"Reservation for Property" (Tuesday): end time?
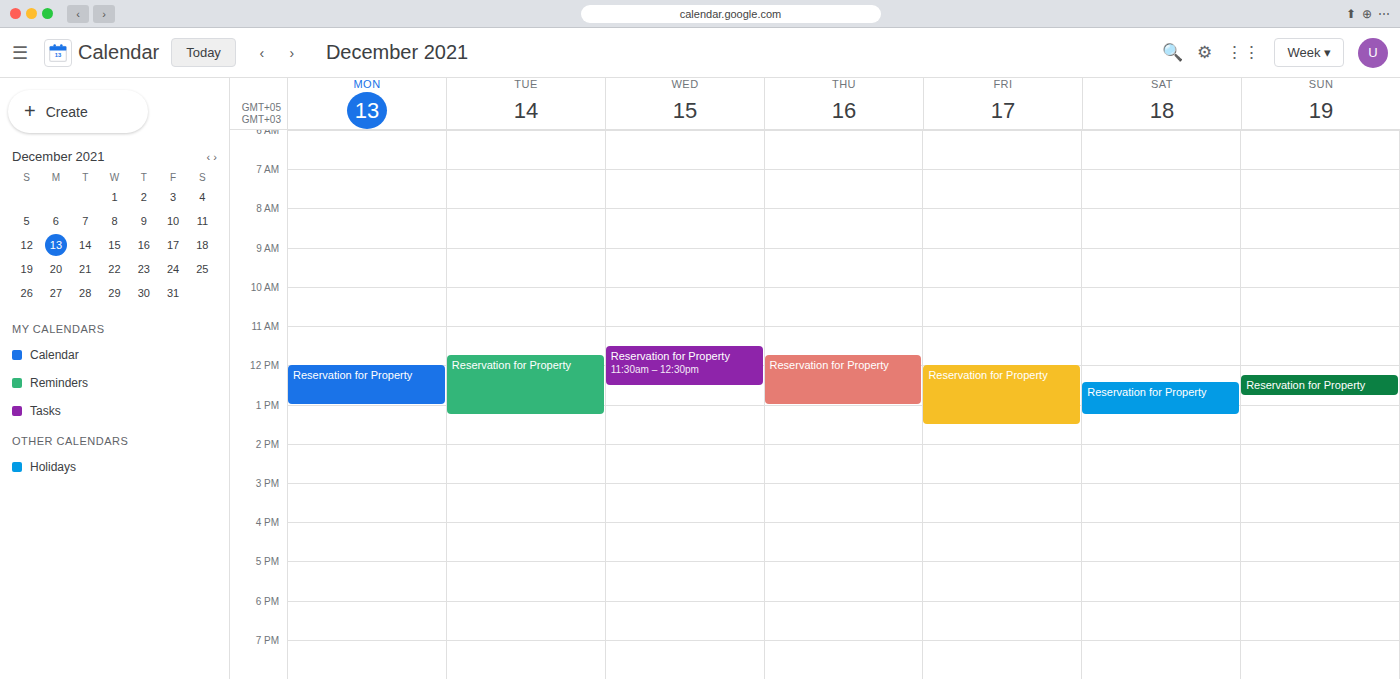
1:15 PM